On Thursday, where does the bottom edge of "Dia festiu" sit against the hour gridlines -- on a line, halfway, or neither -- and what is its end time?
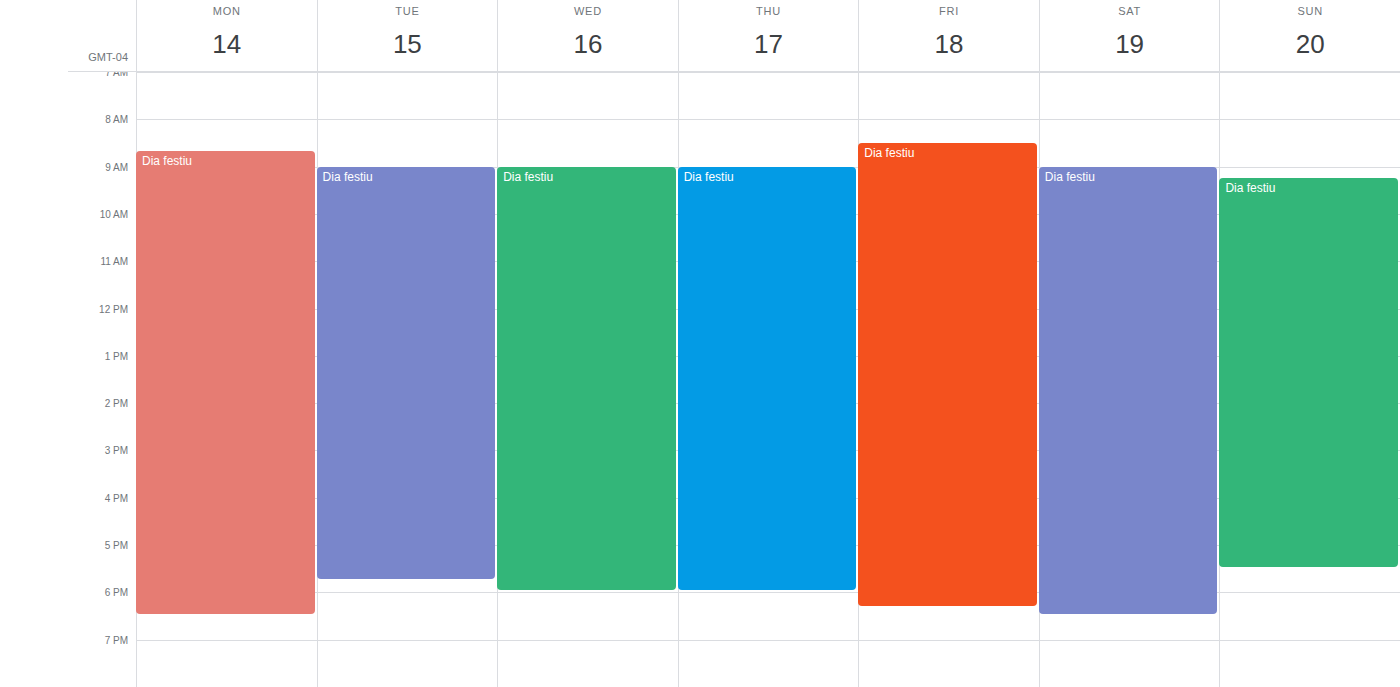
18:00 -- exactly on the 18:00 line.